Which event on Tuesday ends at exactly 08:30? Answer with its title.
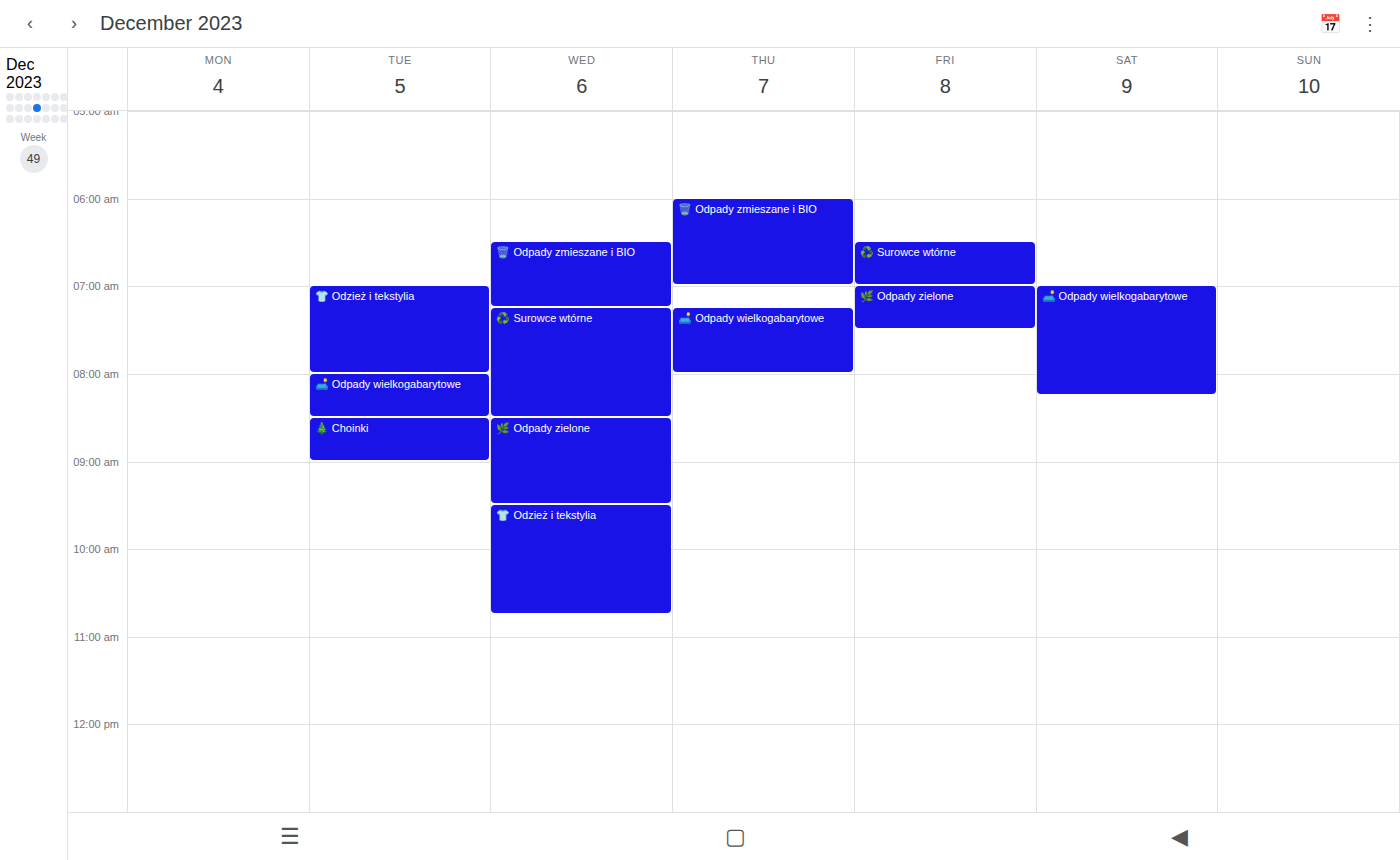
"🛋️ Odpady wielkogabarytowe"